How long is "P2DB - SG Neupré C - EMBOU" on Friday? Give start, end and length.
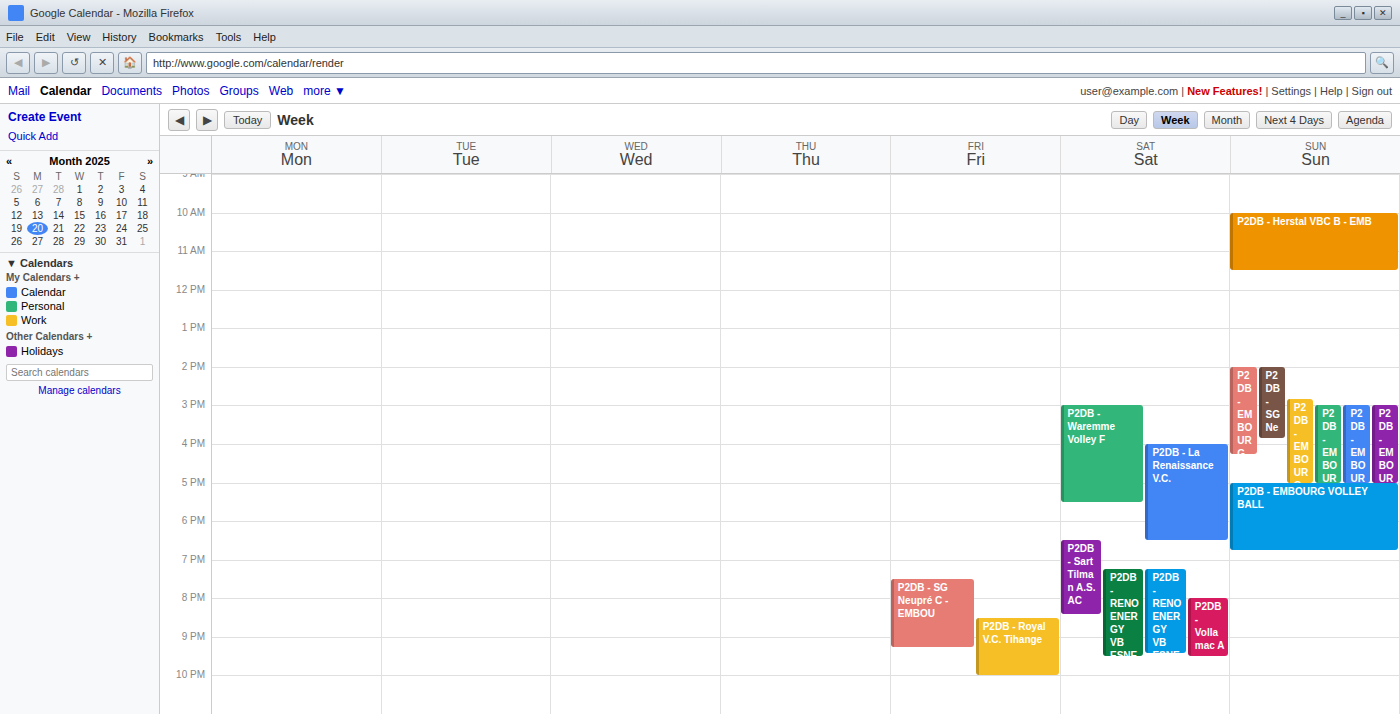
7:30 PM to 9:15 PM, 1 hour 45 minutes